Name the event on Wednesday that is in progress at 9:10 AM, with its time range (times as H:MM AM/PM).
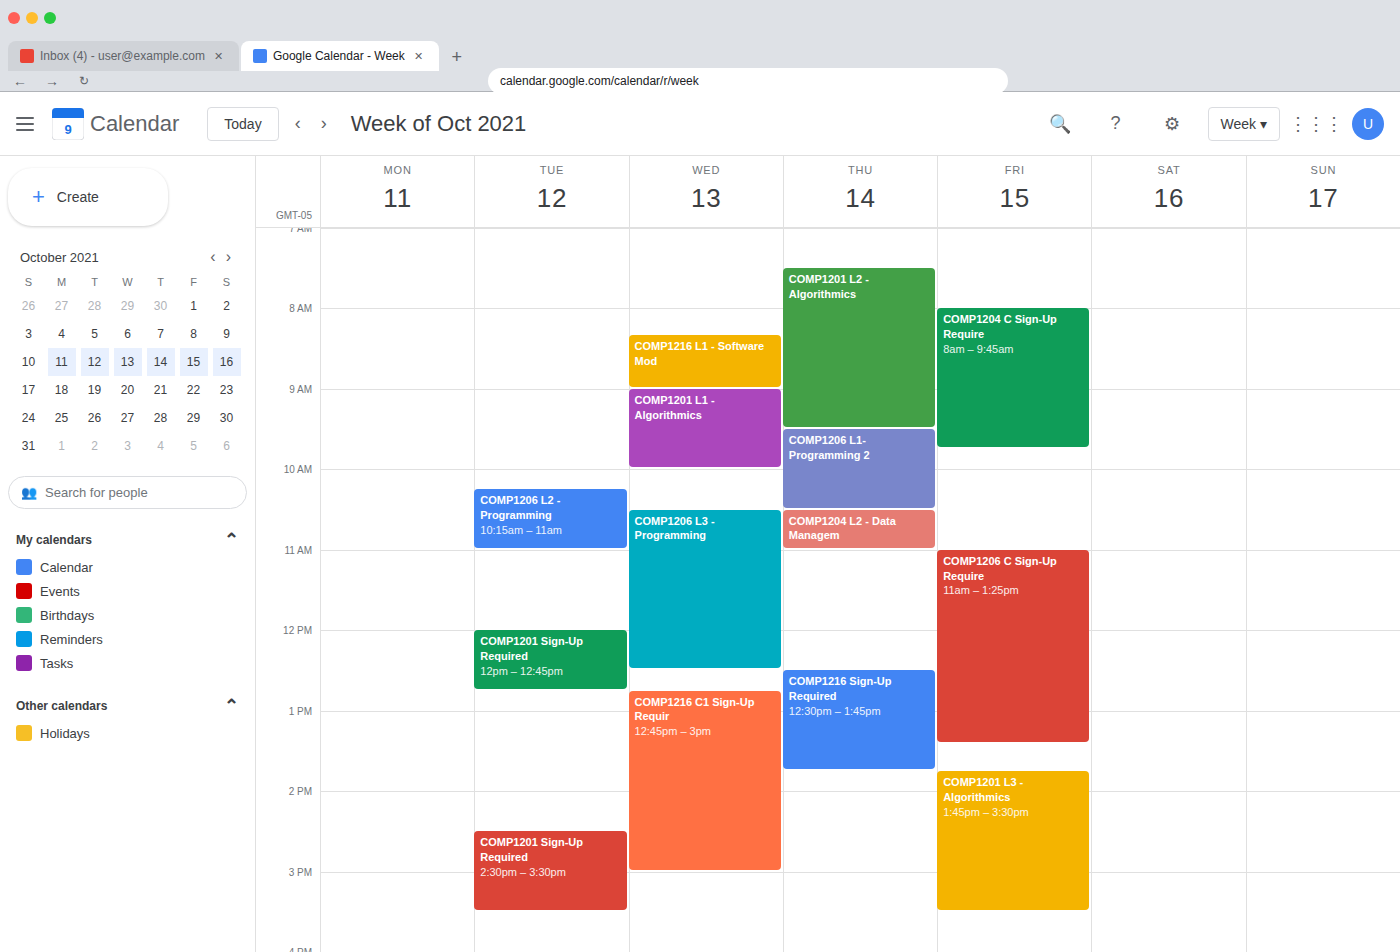
"COMP1201 L1 - Algorithmics", 9:00 AM to 10:00 AM